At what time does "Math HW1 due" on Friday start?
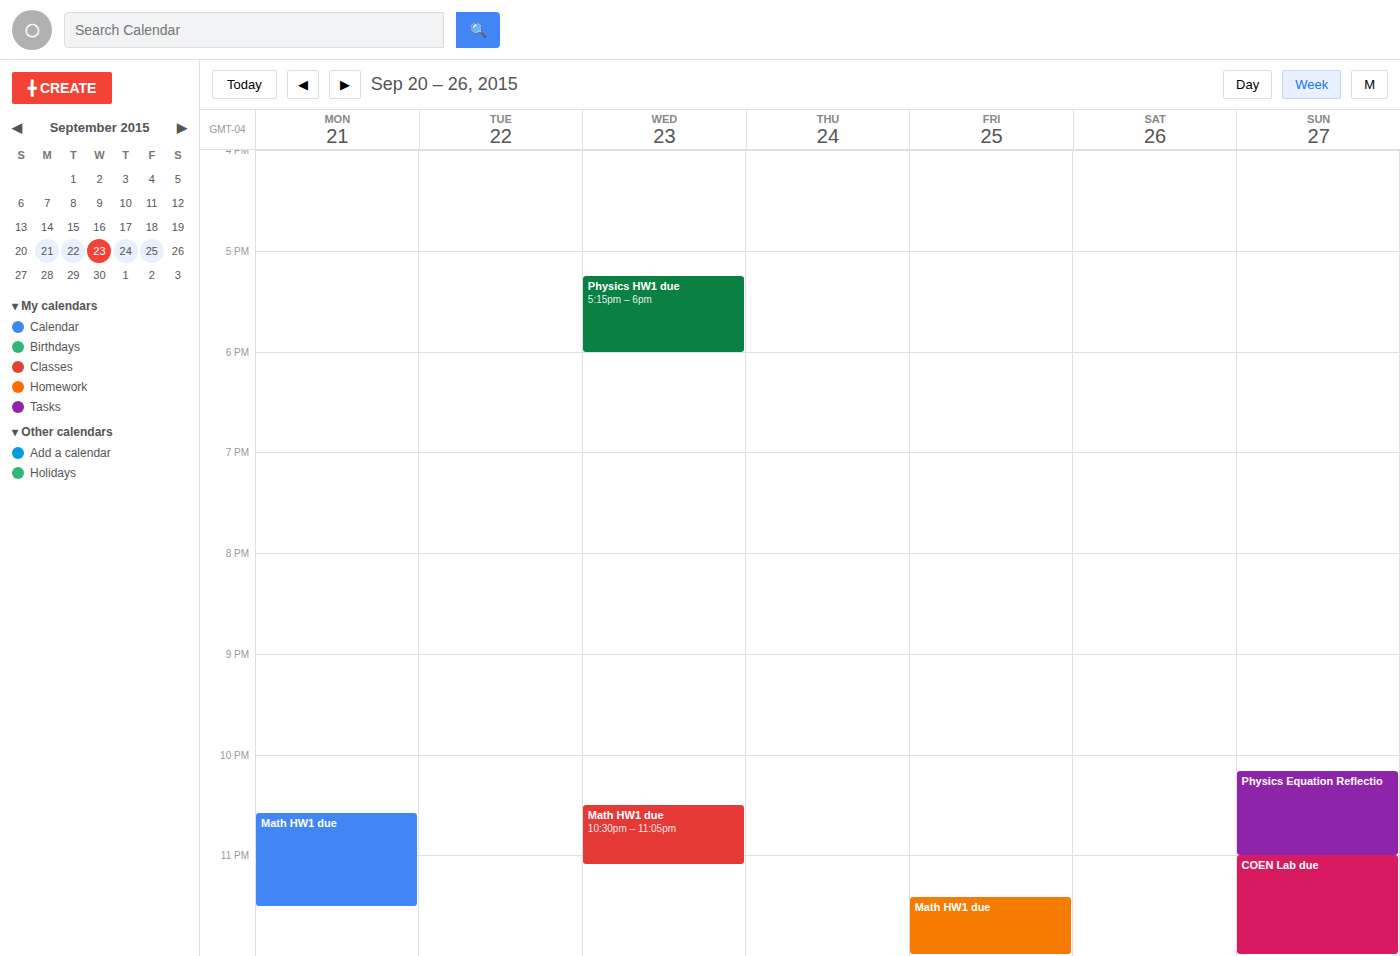
11:25 PM